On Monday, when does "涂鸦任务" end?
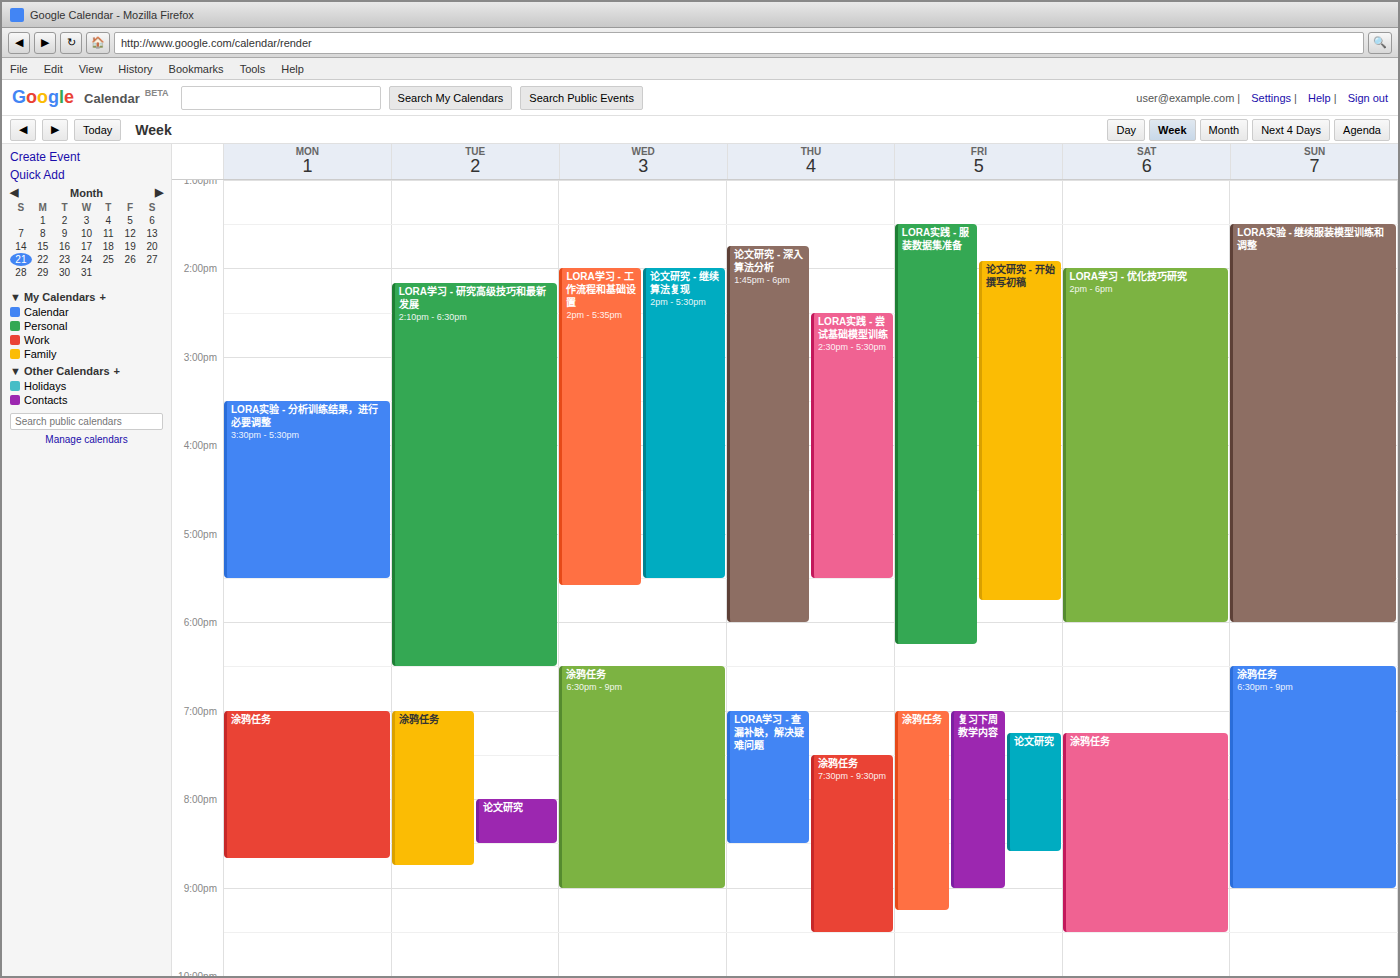
8:40 PM